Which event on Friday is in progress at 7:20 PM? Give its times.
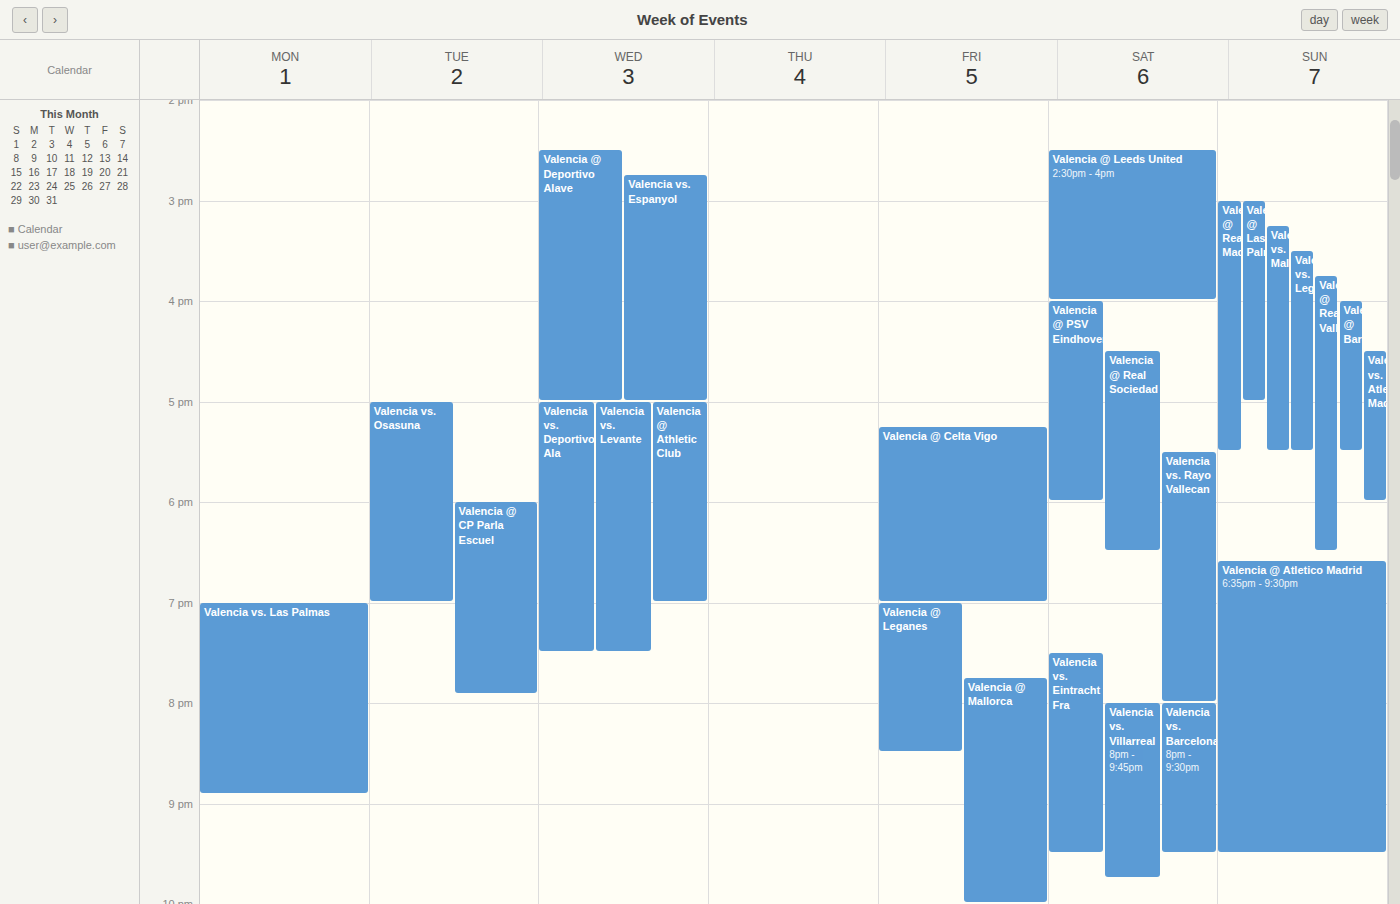
"Valencia @ Leganes", 7:00 PM to 8:30 PM